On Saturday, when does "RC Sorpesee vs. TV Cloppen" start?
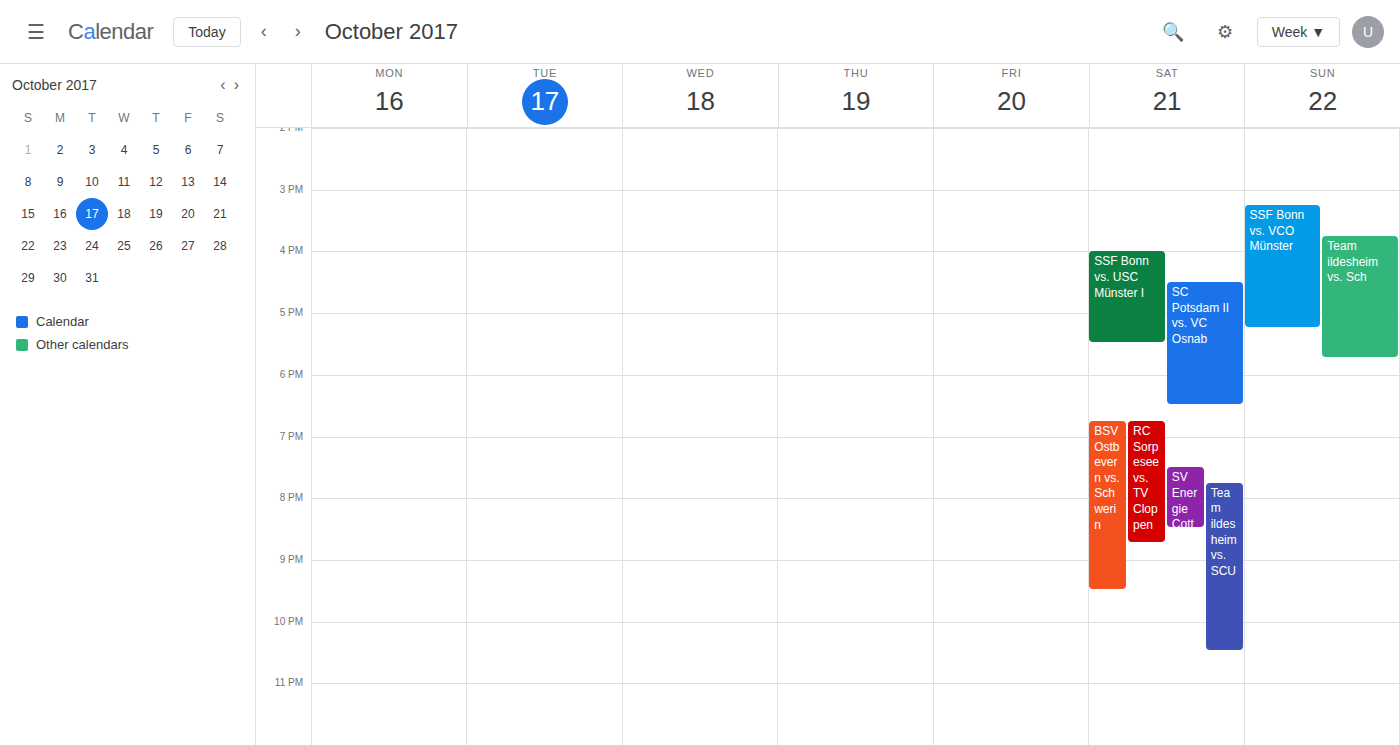
18:45